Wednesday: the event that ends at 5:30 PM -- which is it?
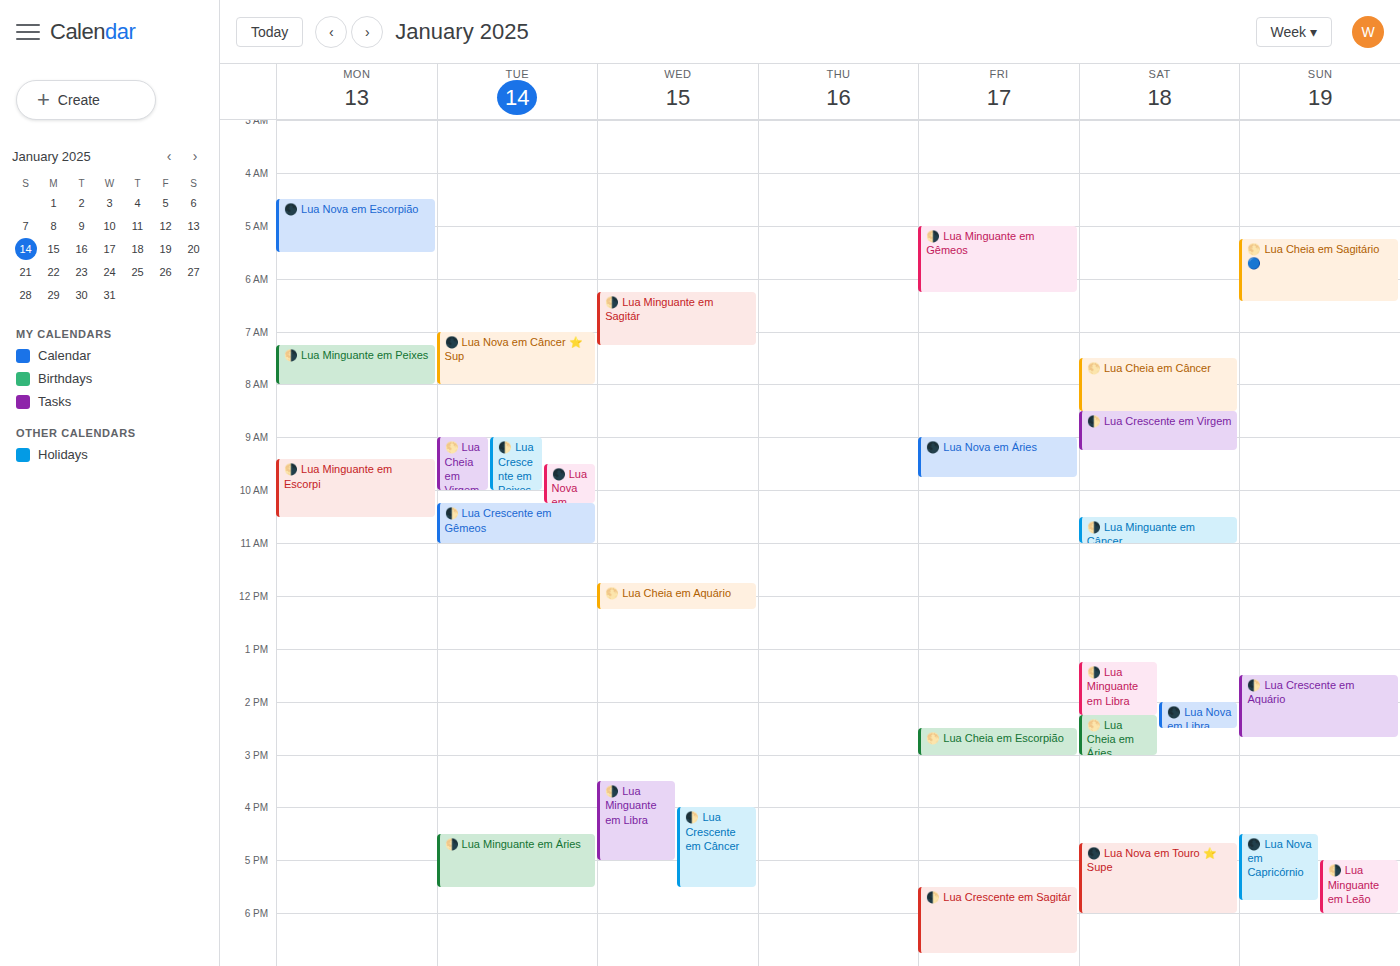
"🌓 Lua Crescente em Câncer"